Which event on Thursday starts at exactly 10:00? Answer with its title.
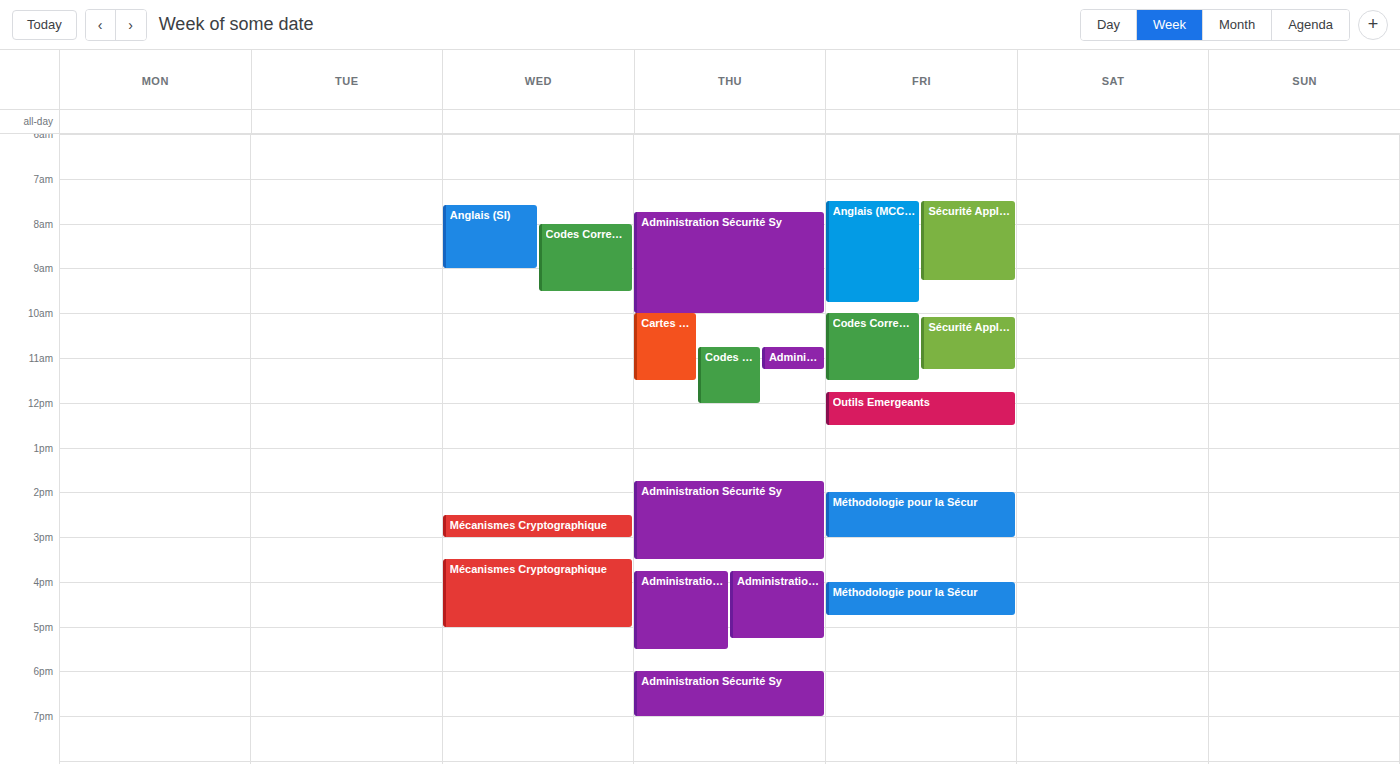
"Cartes à Puce I (CM)"